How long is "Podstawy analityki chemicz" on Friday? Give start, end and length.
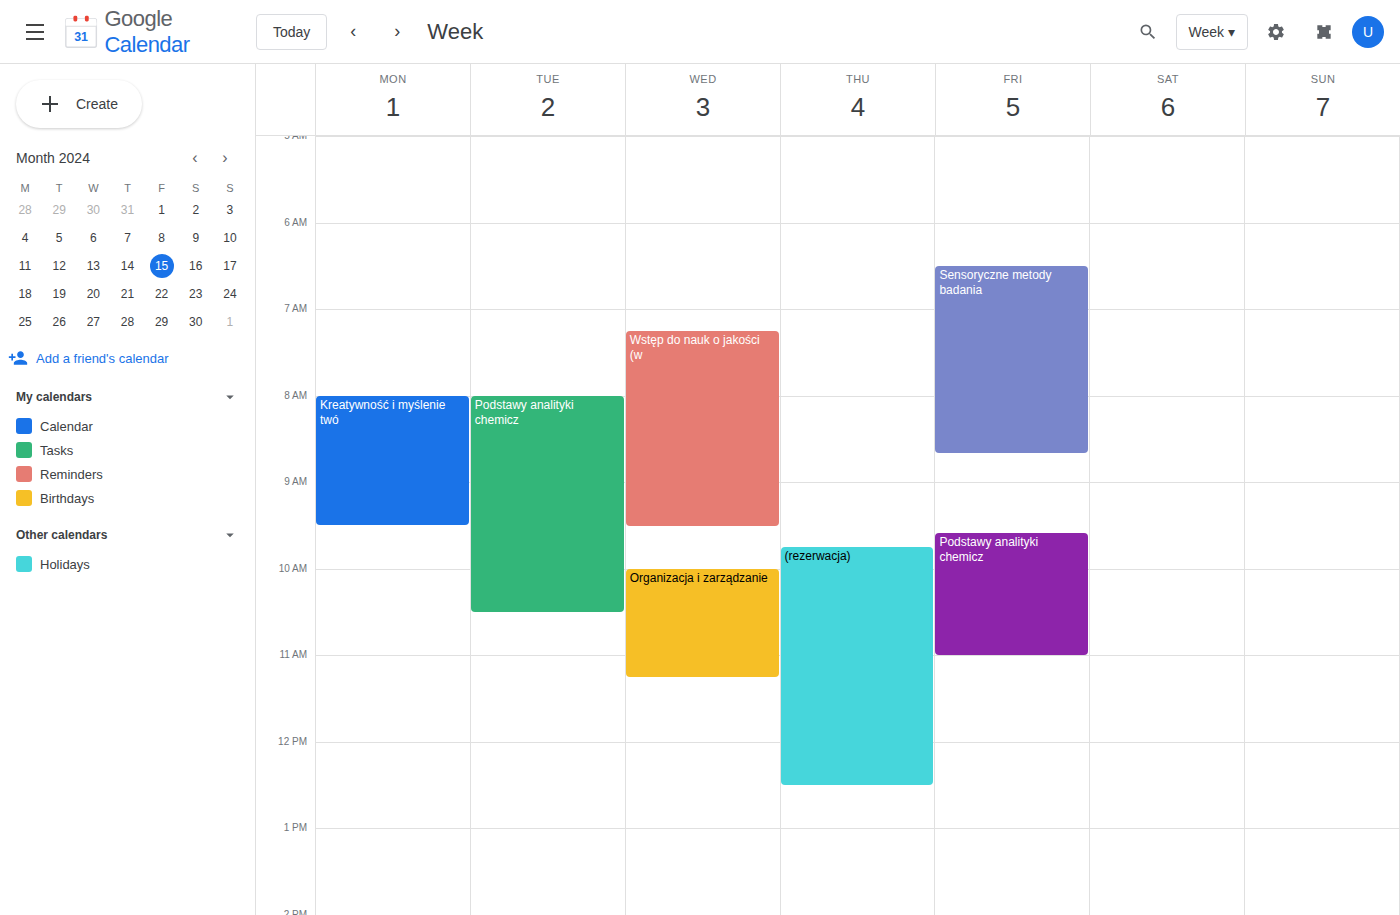
9:35 AM to 11:00 AM, 1 hour 25 minutes